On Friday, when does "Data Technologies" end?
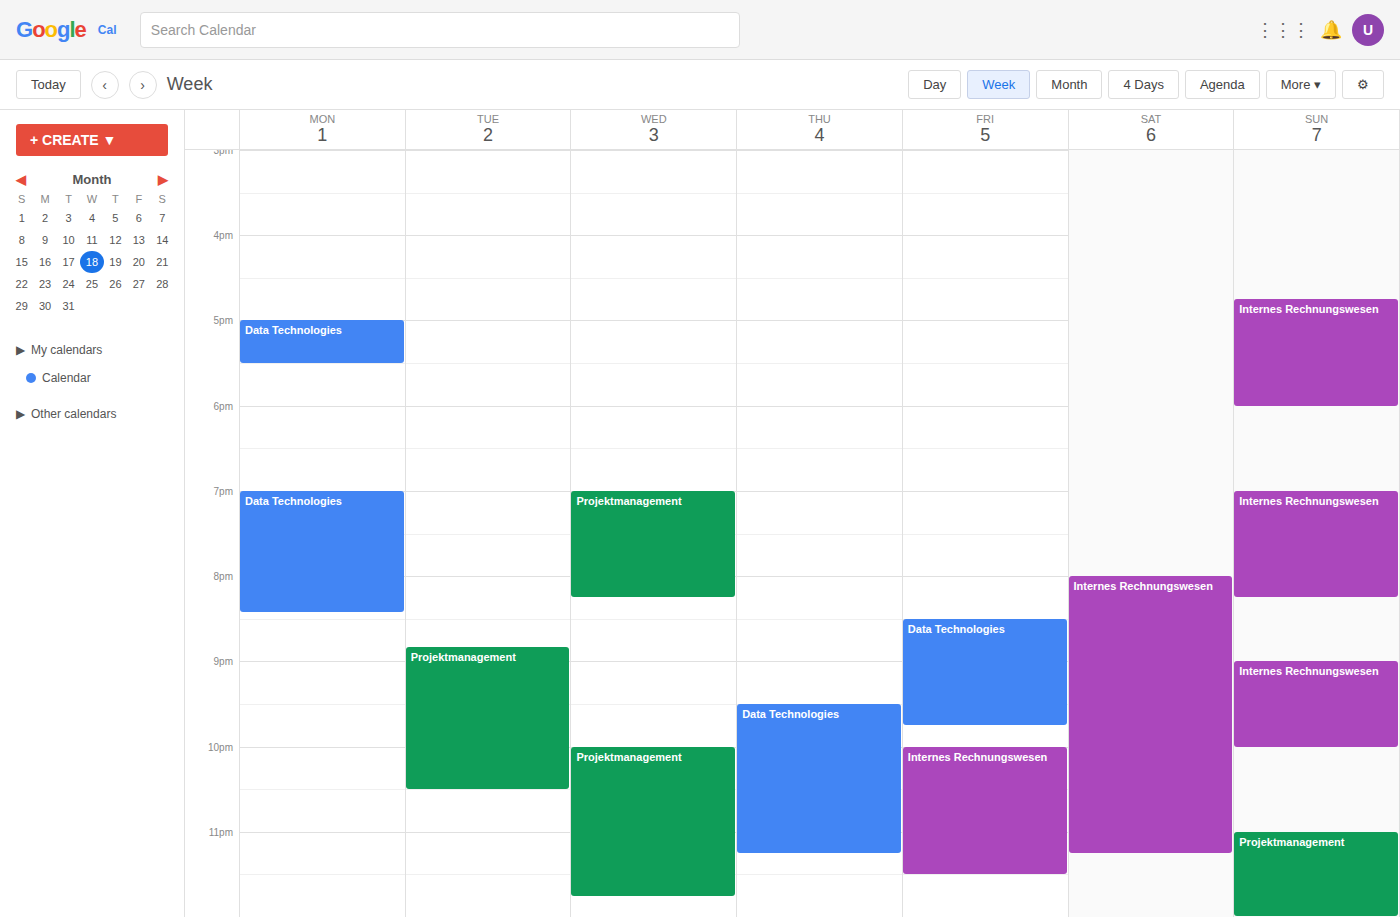
9:45 PM